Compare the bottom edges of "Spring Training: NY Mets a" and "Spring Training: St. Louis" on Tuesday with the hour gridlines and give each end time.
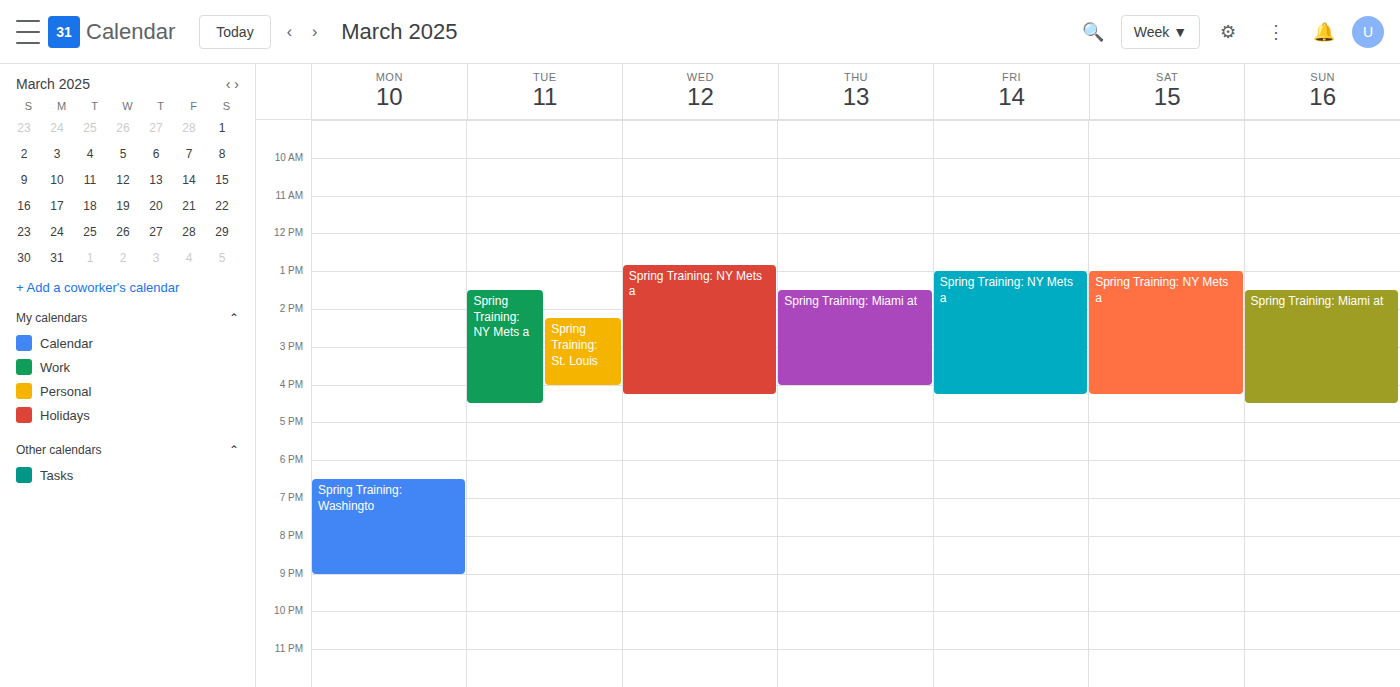
"Spring Training: NY Mets a": 4:30 PM, halfway between the 4 PM and 5 PM lines. "Spring Training: St. Louis": 4:00 PM, exactly on the 4 PM line.